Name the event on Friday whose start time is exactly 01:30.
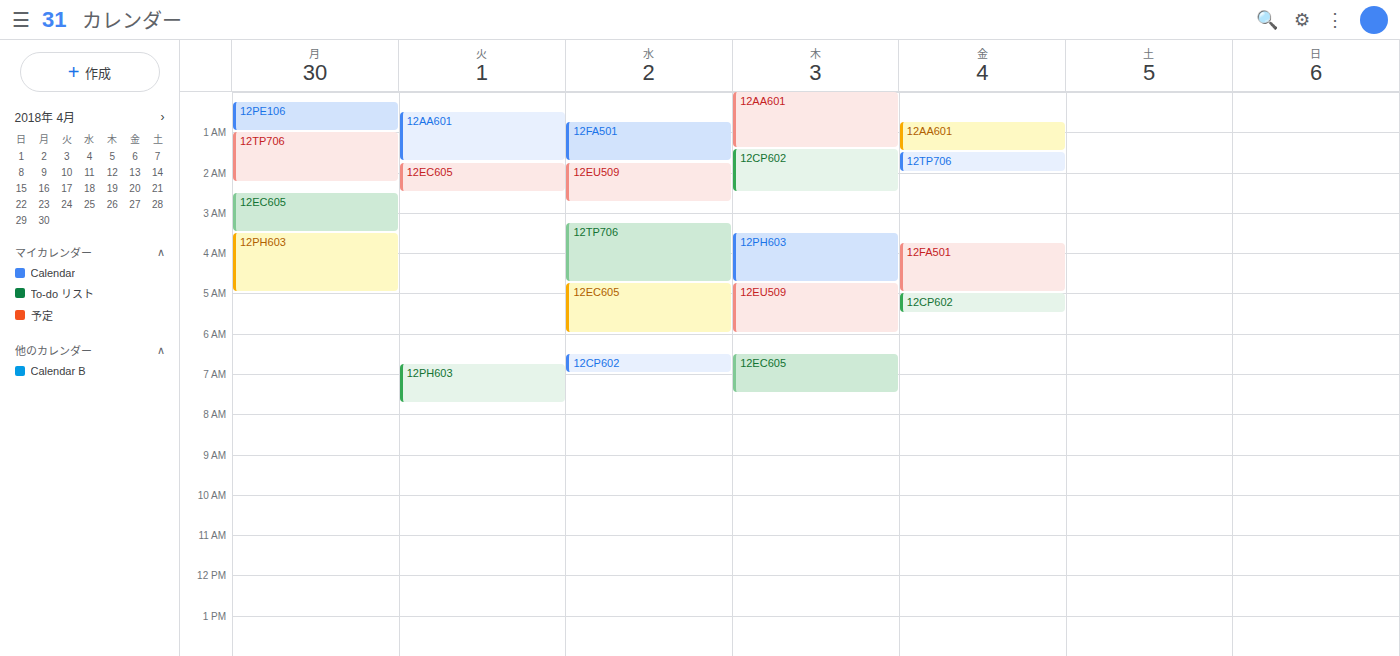
"12TP706"